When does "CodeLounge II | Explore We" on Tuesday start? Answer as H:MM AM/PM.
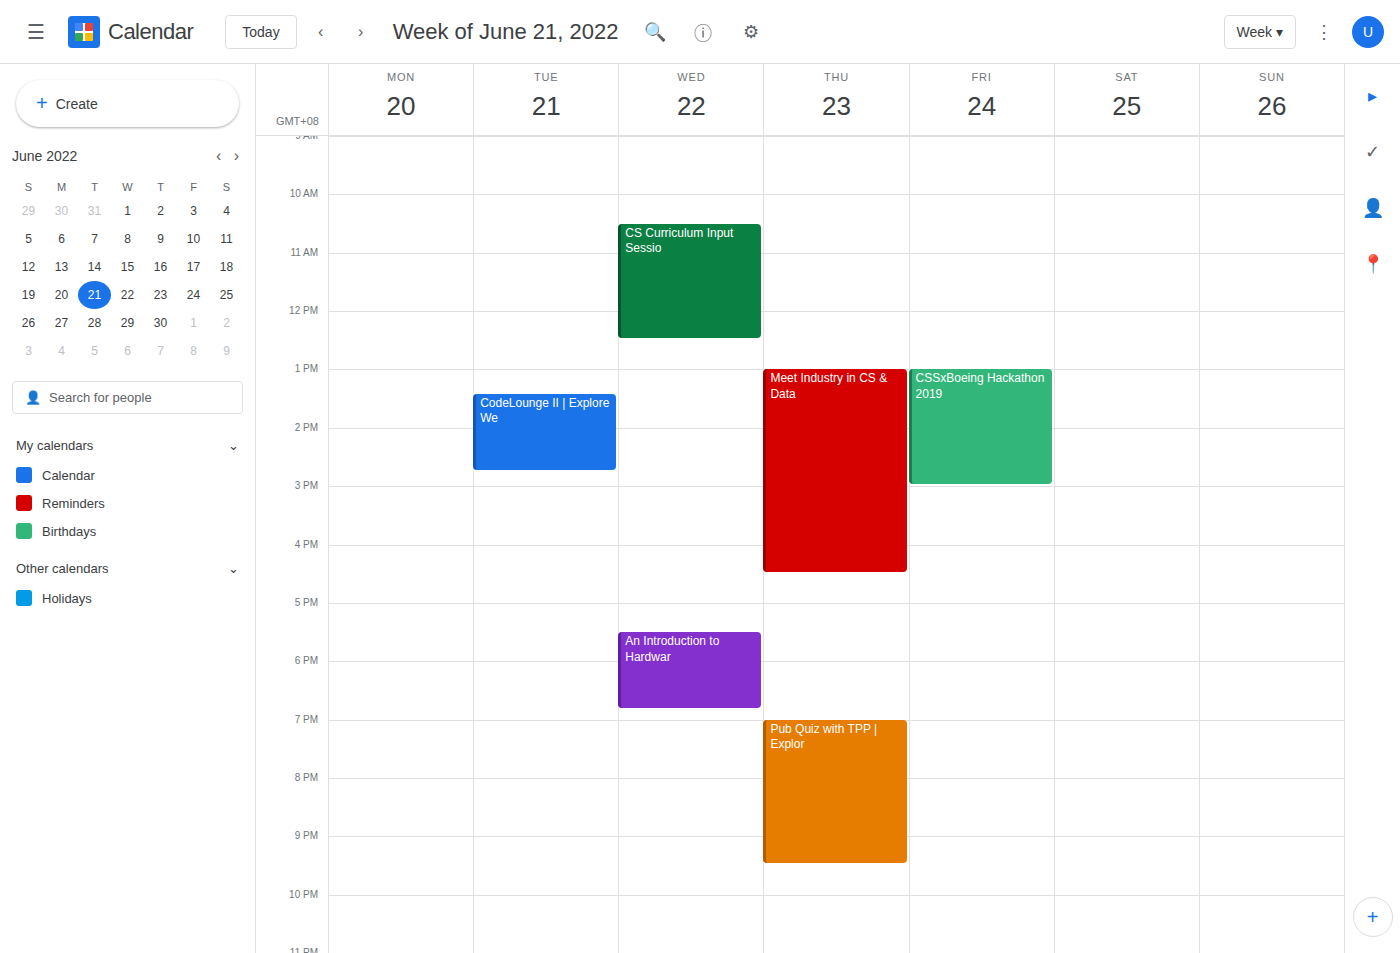
1:25 PM